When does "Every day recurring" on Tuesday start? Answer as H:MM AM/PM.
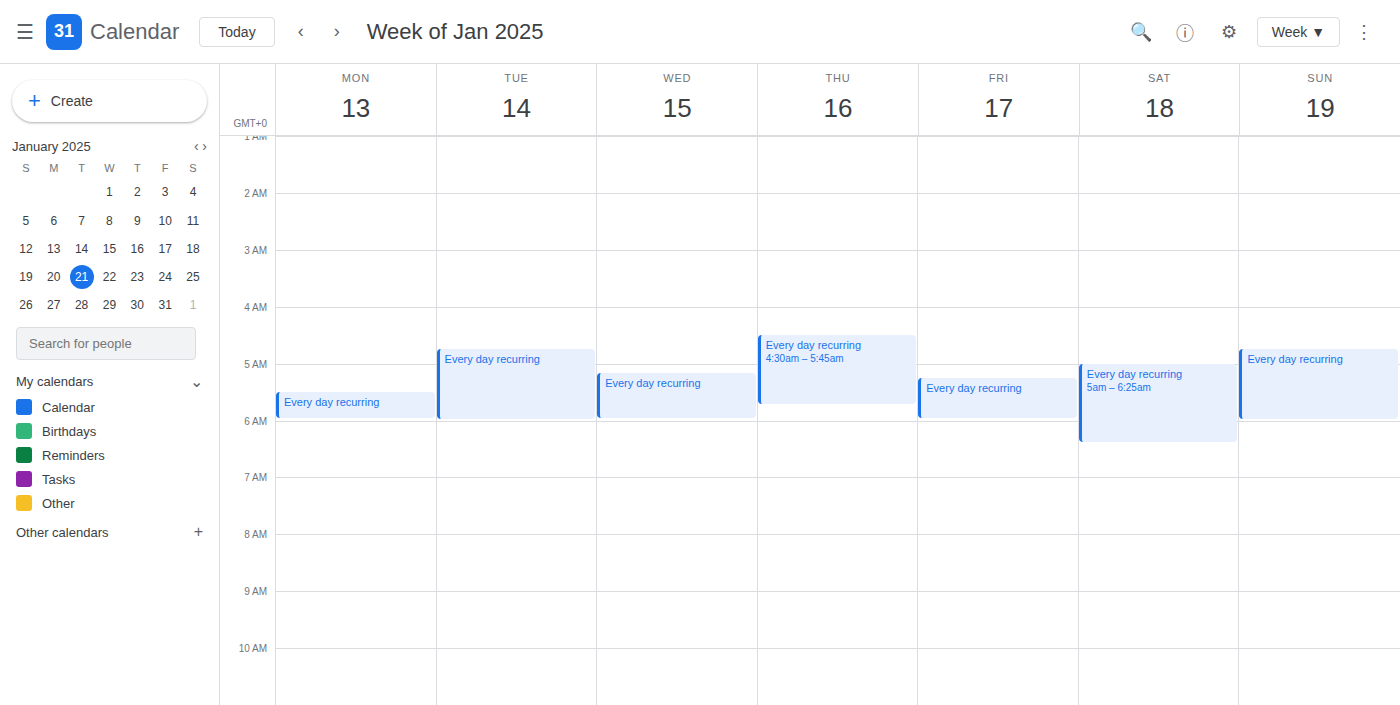
4:45 AM